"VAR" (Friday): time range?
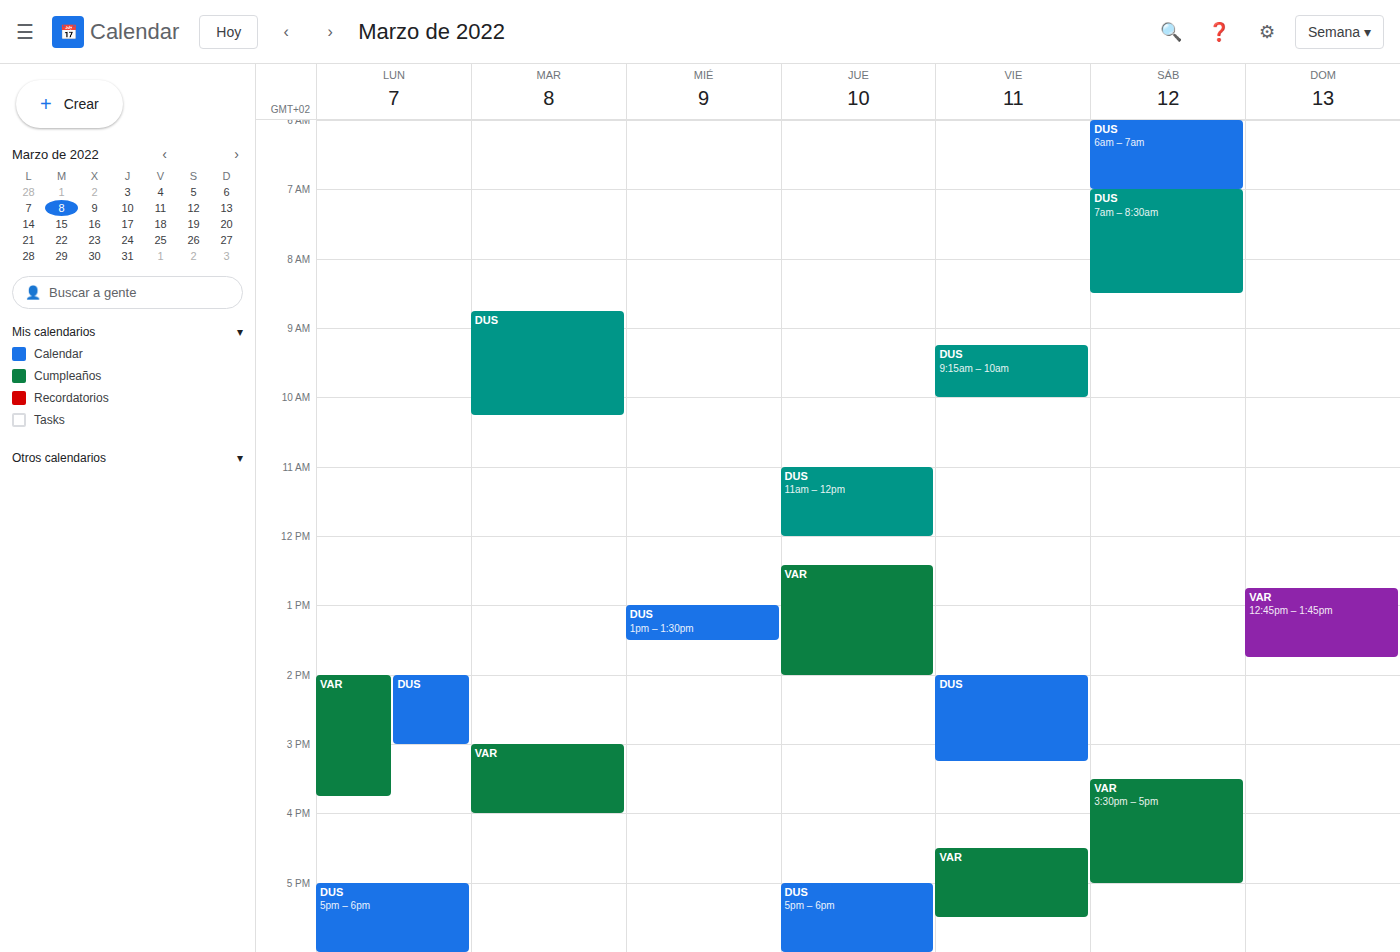
4:30 PM to 5:30 PM